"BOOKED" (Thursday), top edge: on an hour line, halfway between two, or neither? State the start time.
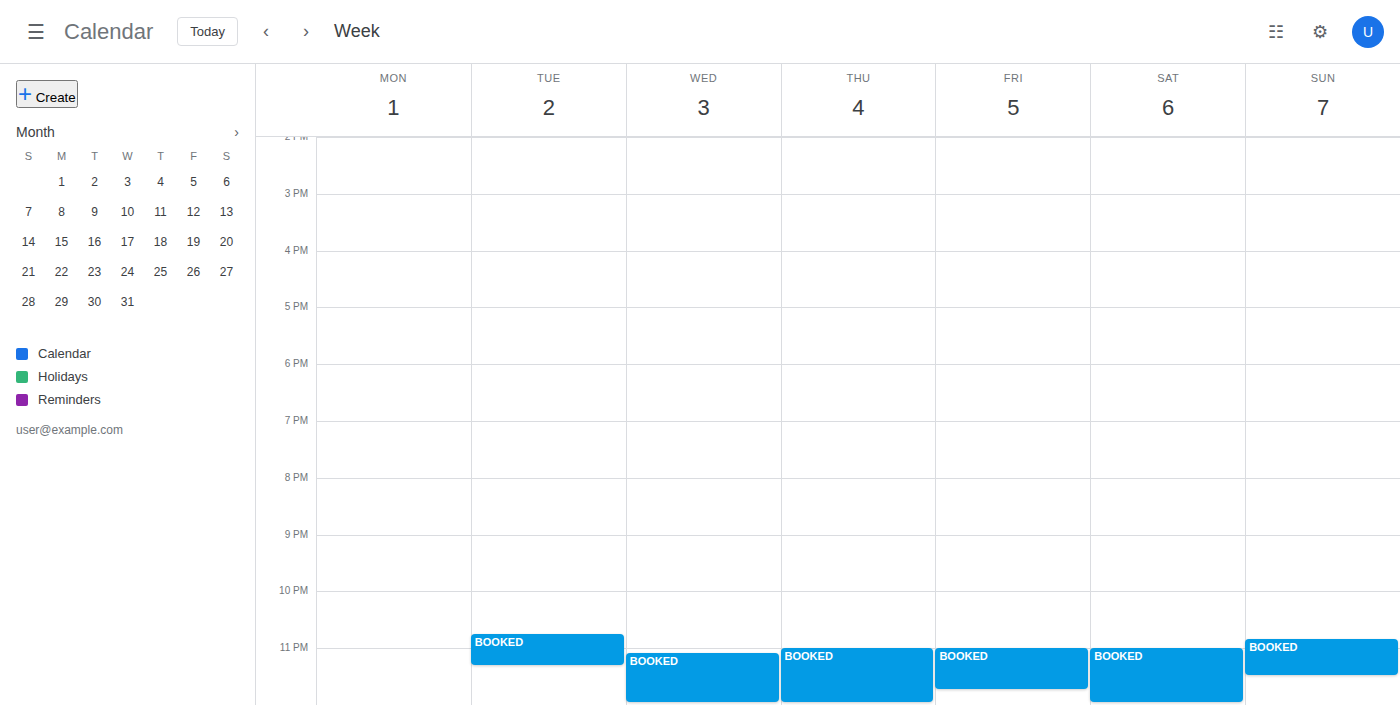
11:00 PM -- exactly on the 11 PM line.